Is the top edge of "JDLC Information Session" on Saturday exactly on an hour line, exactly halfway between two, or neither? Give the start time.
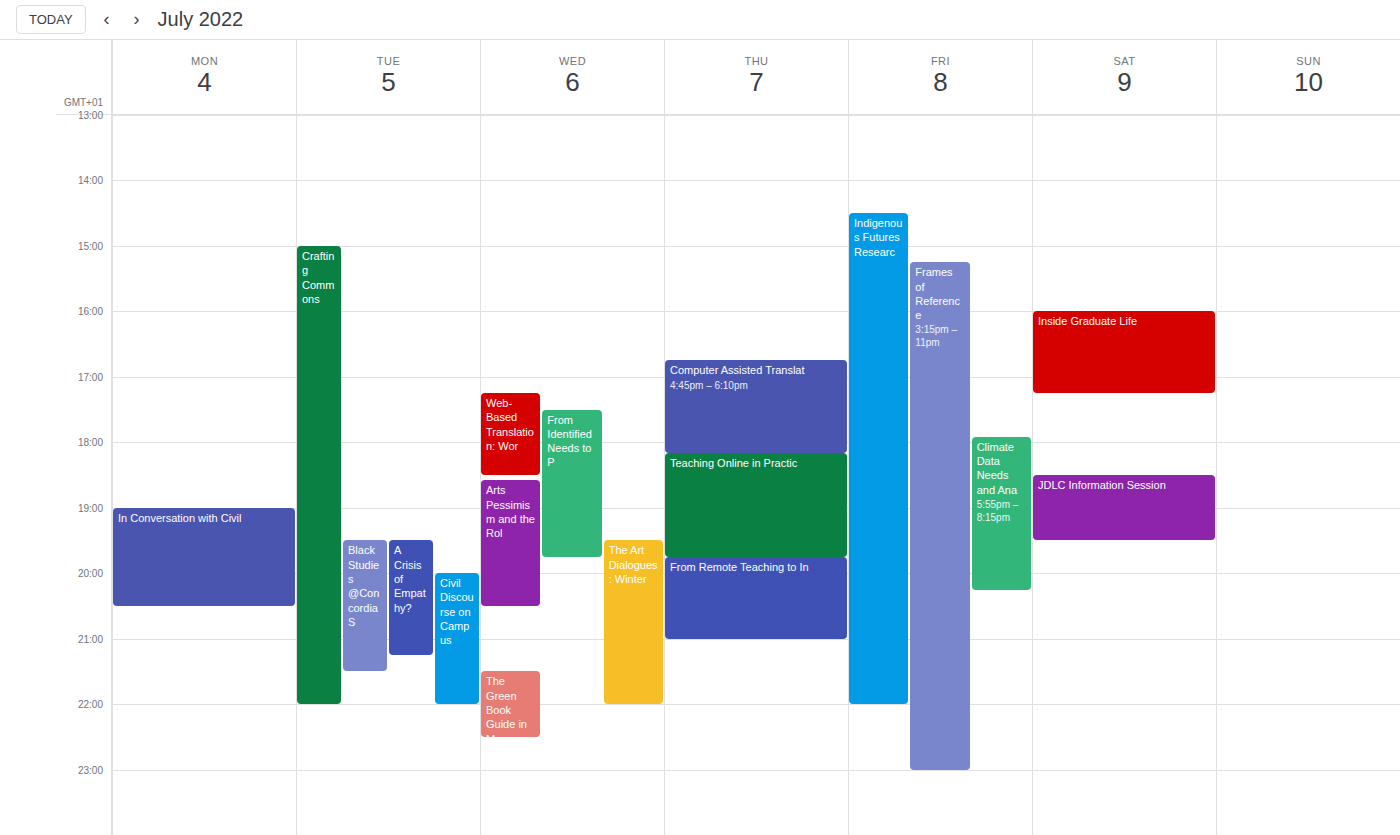
6:30 PM -- halfway between the 6 PM and 7 PM lines.